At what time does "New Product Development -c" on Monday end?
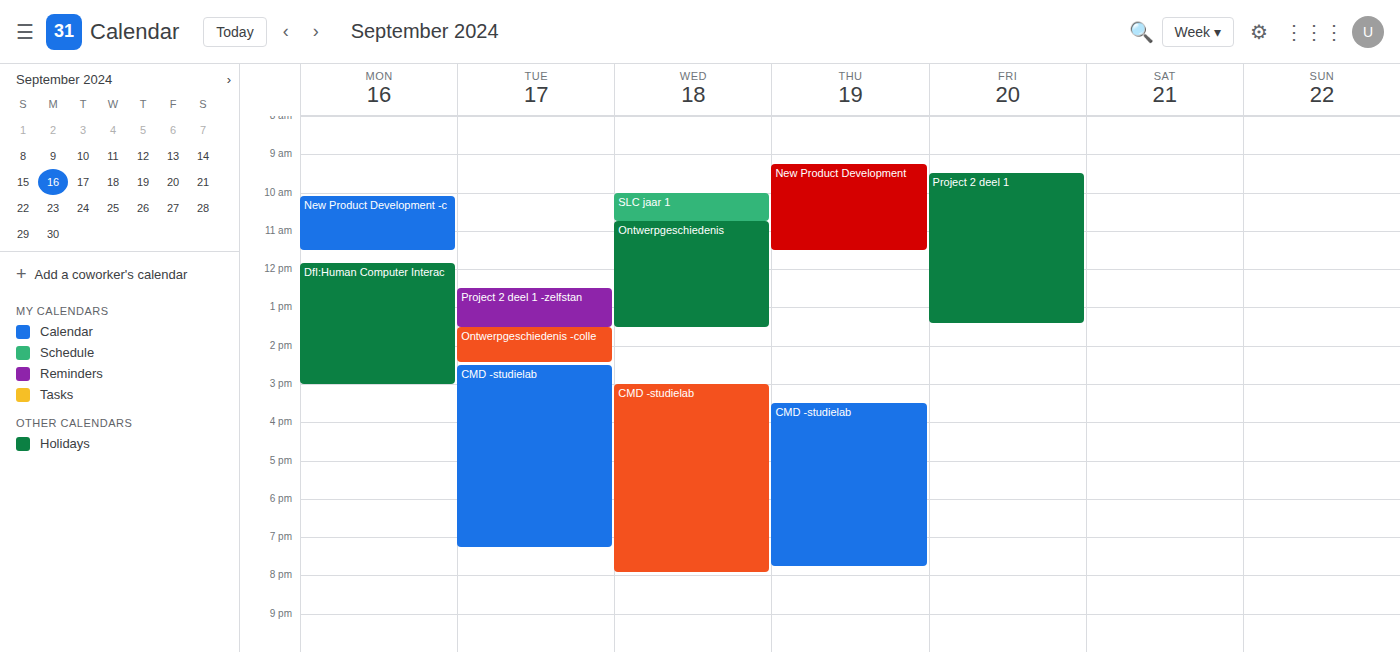
11:30 AM